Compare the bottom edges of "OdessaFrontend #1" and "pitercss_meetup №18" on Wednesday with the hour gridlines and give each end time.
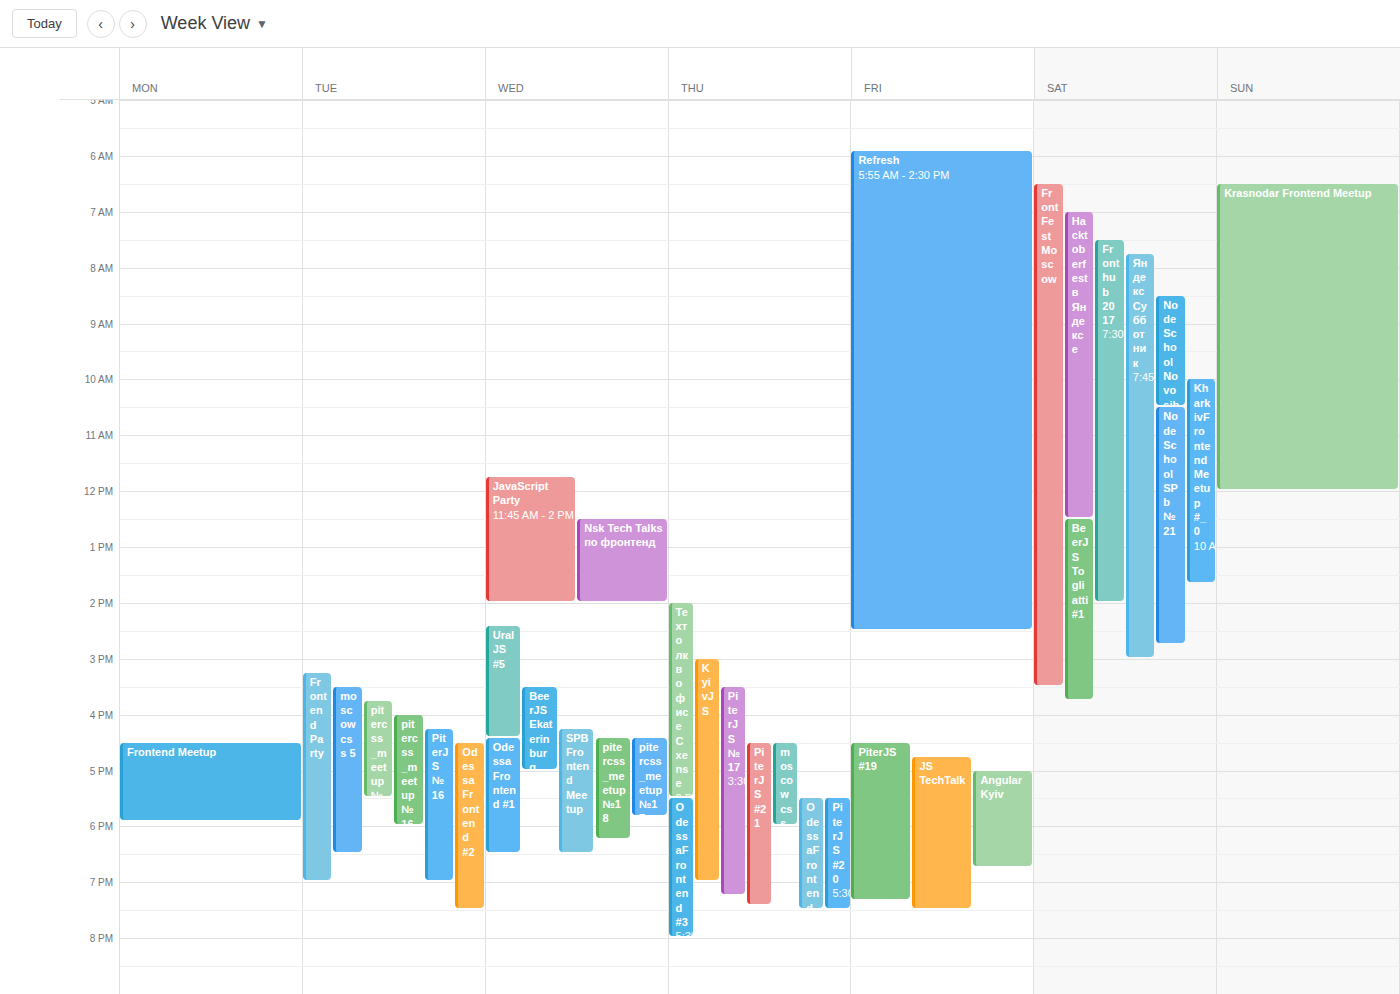
"OdessaFrontend #1": 18:30, halfway between the 18:00 and 19:00 lines. "pitercss_meetup №18": 18:15, neither: a quarter of the way from the 18:00 line to the 19:00 line.